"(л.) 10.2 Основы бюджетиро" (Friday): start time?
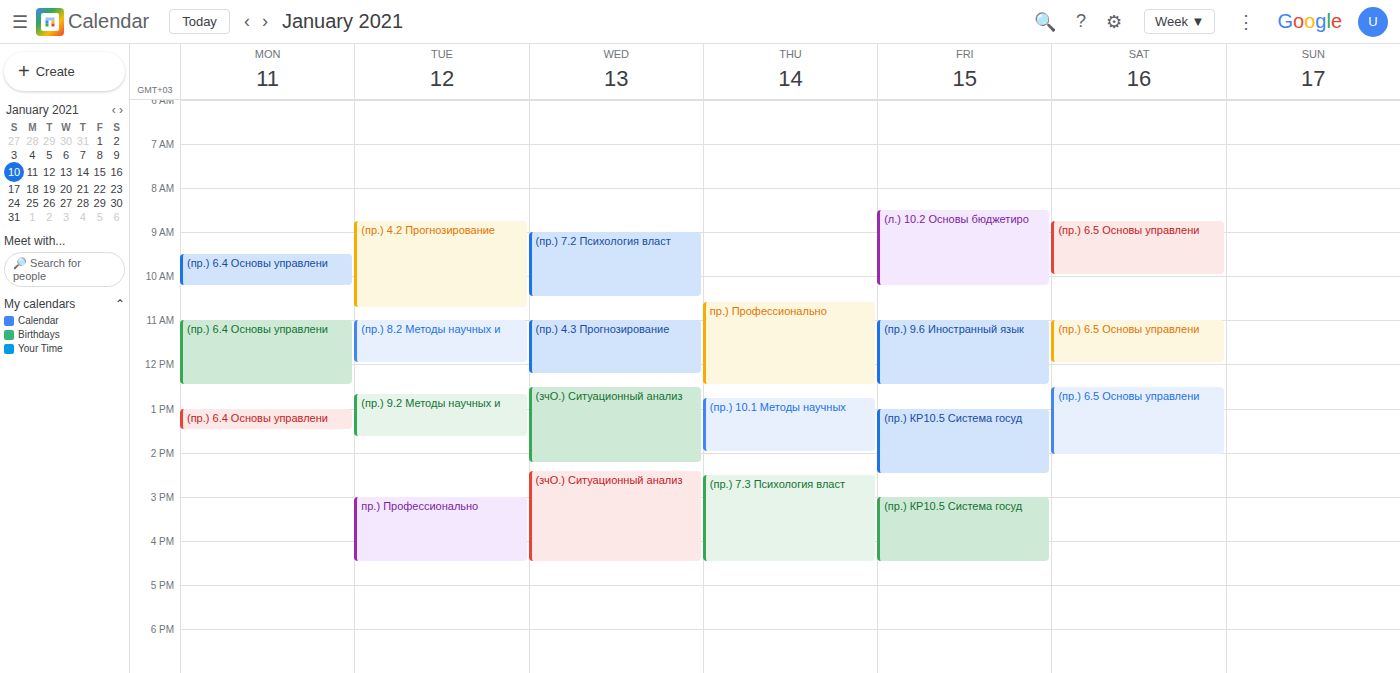
08:30